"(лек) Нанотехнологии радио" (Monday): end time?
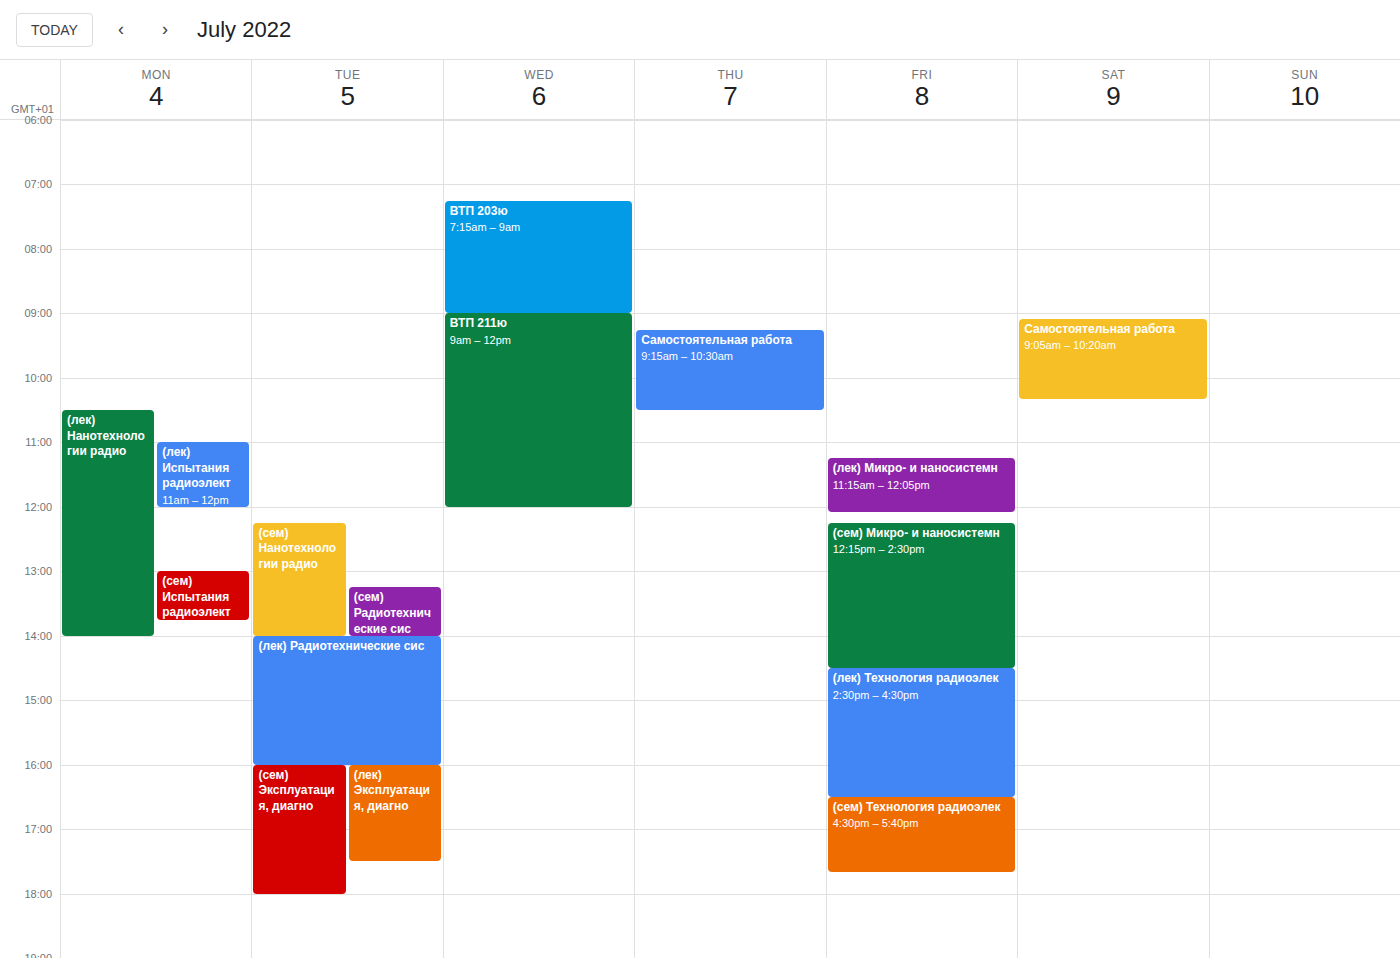
2:00 PM